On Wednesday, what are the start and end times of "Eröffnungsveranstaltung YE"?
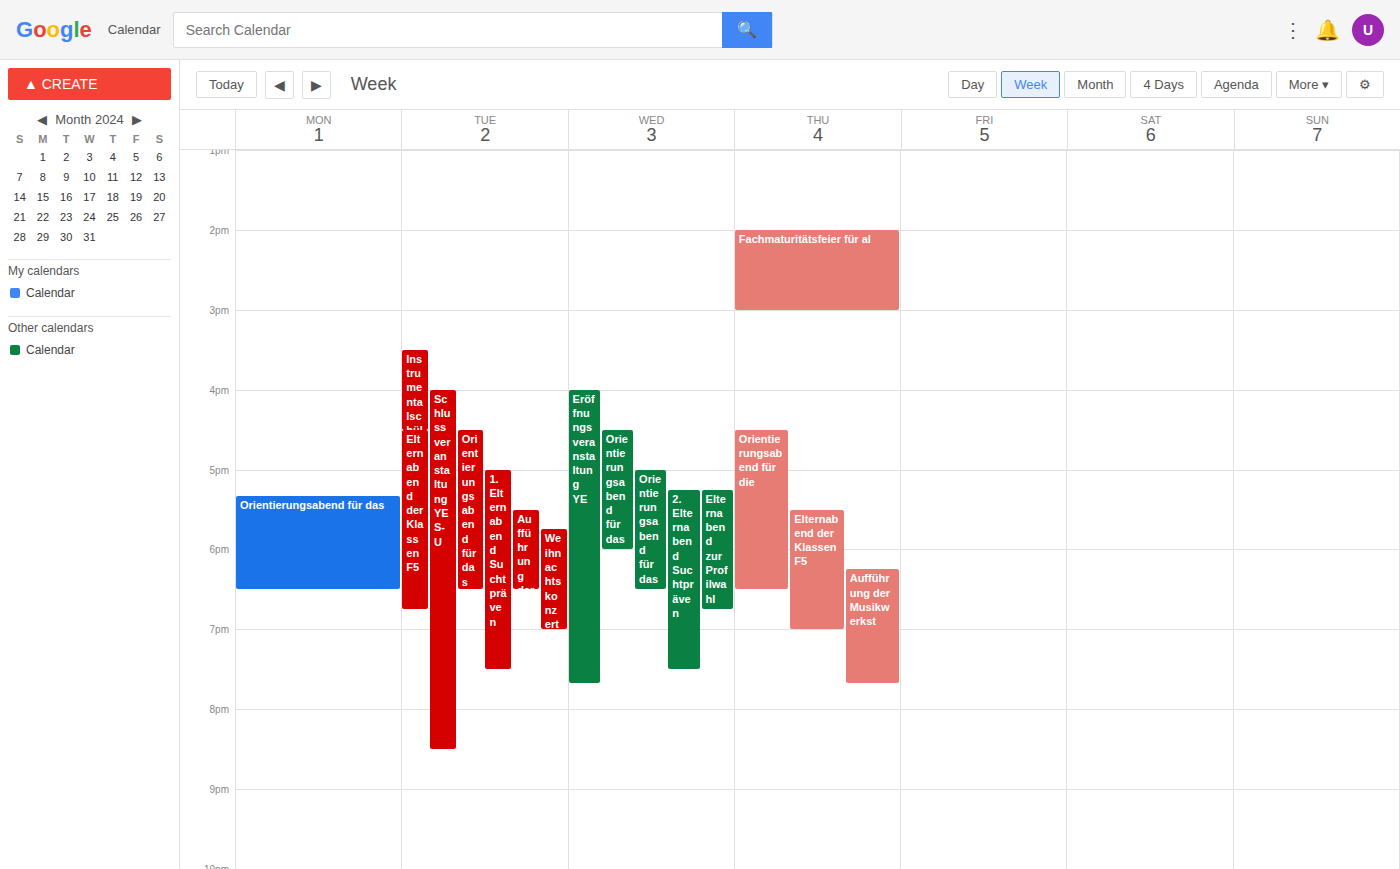
4:00 PM to 7:40 PM